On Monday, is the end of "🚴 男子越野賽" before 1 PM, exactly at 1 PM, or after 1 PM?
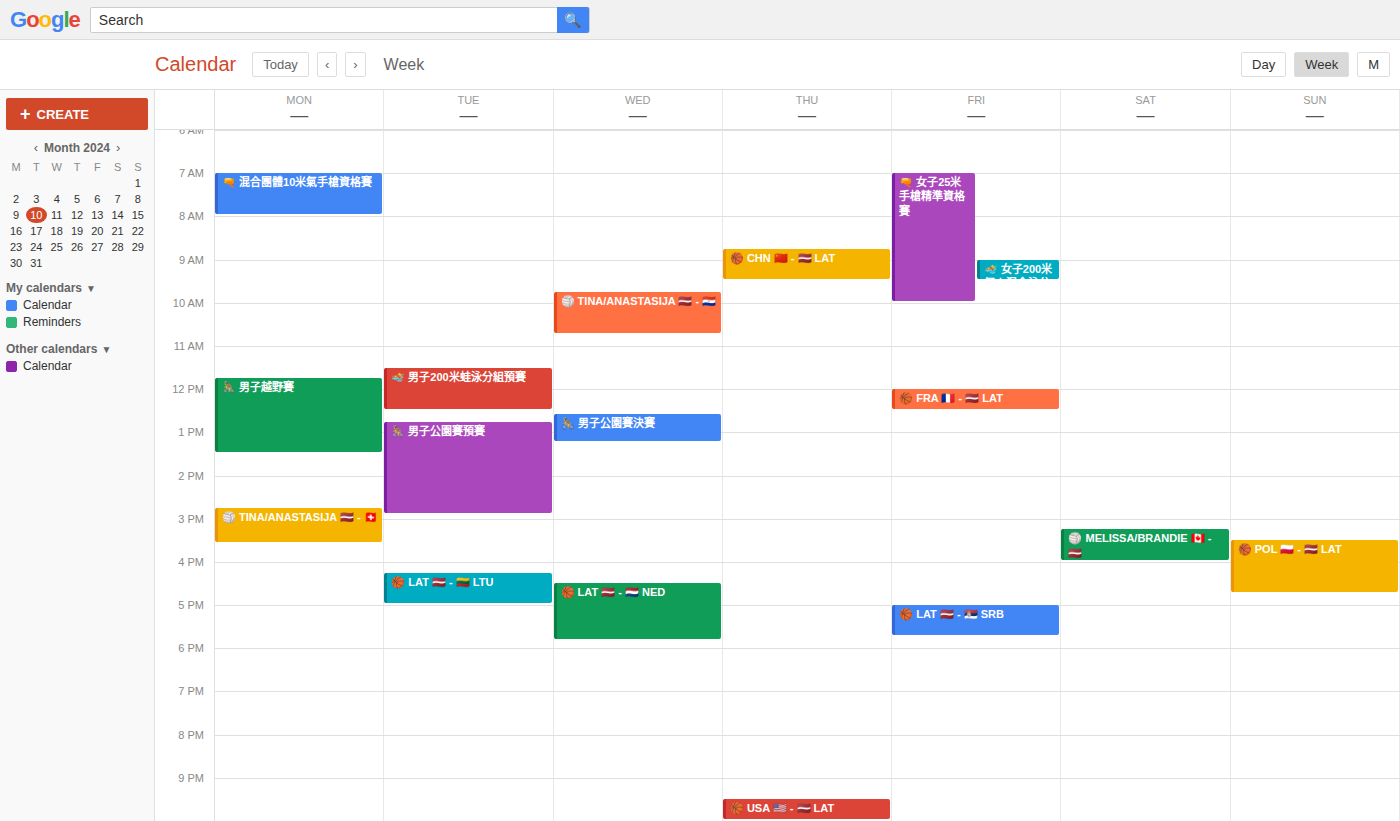
1:30 PM -- after 1 PM, 30 minutes below the 1 PM line.